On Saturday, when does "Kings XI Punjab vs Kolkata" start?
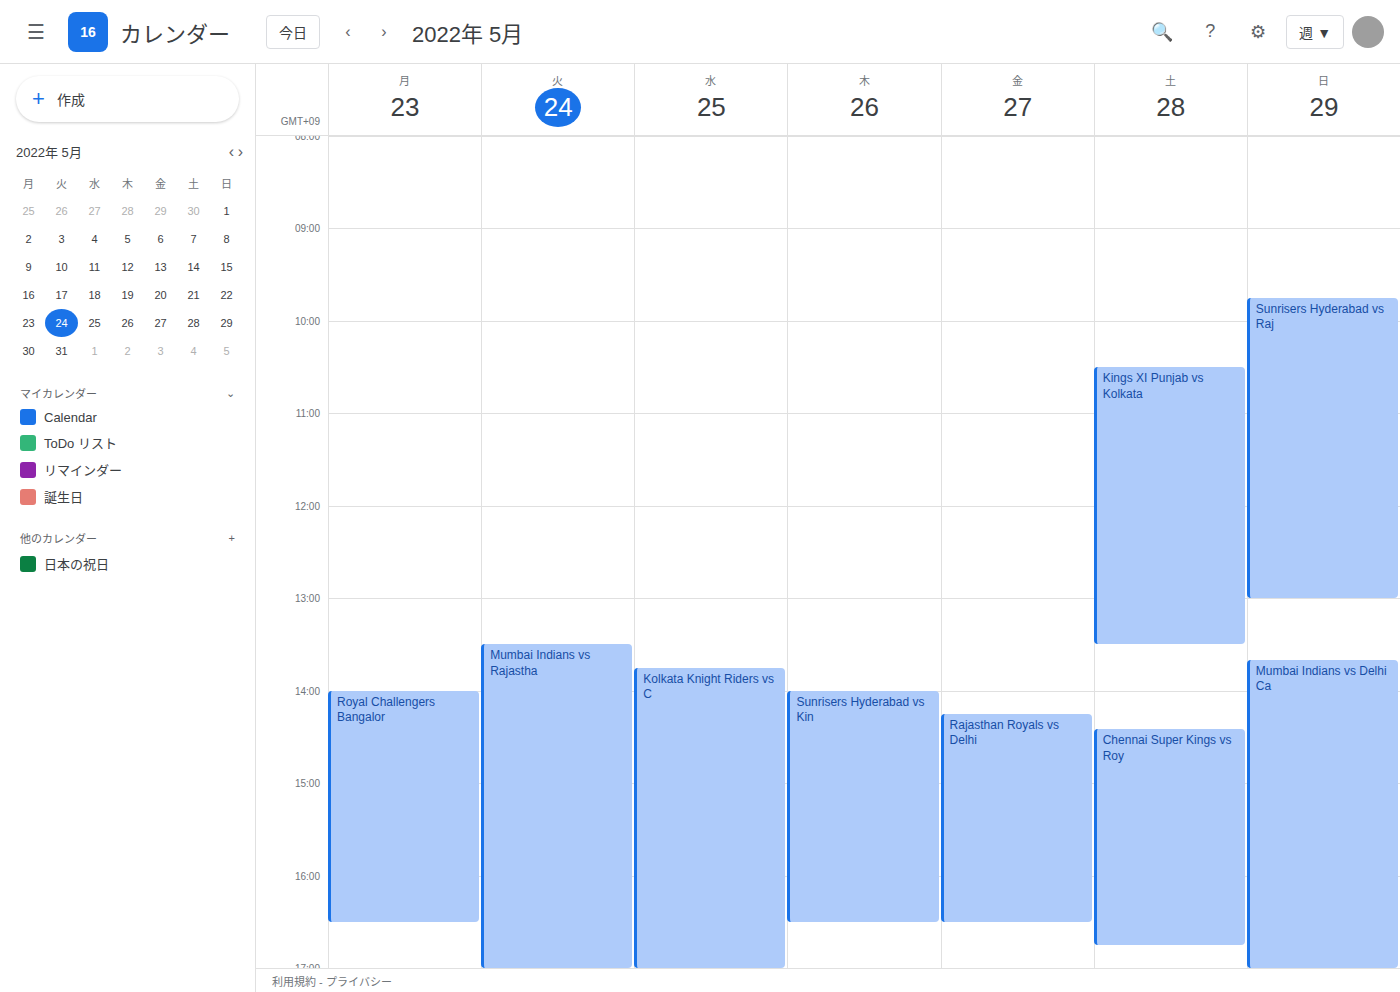
10:30 AM